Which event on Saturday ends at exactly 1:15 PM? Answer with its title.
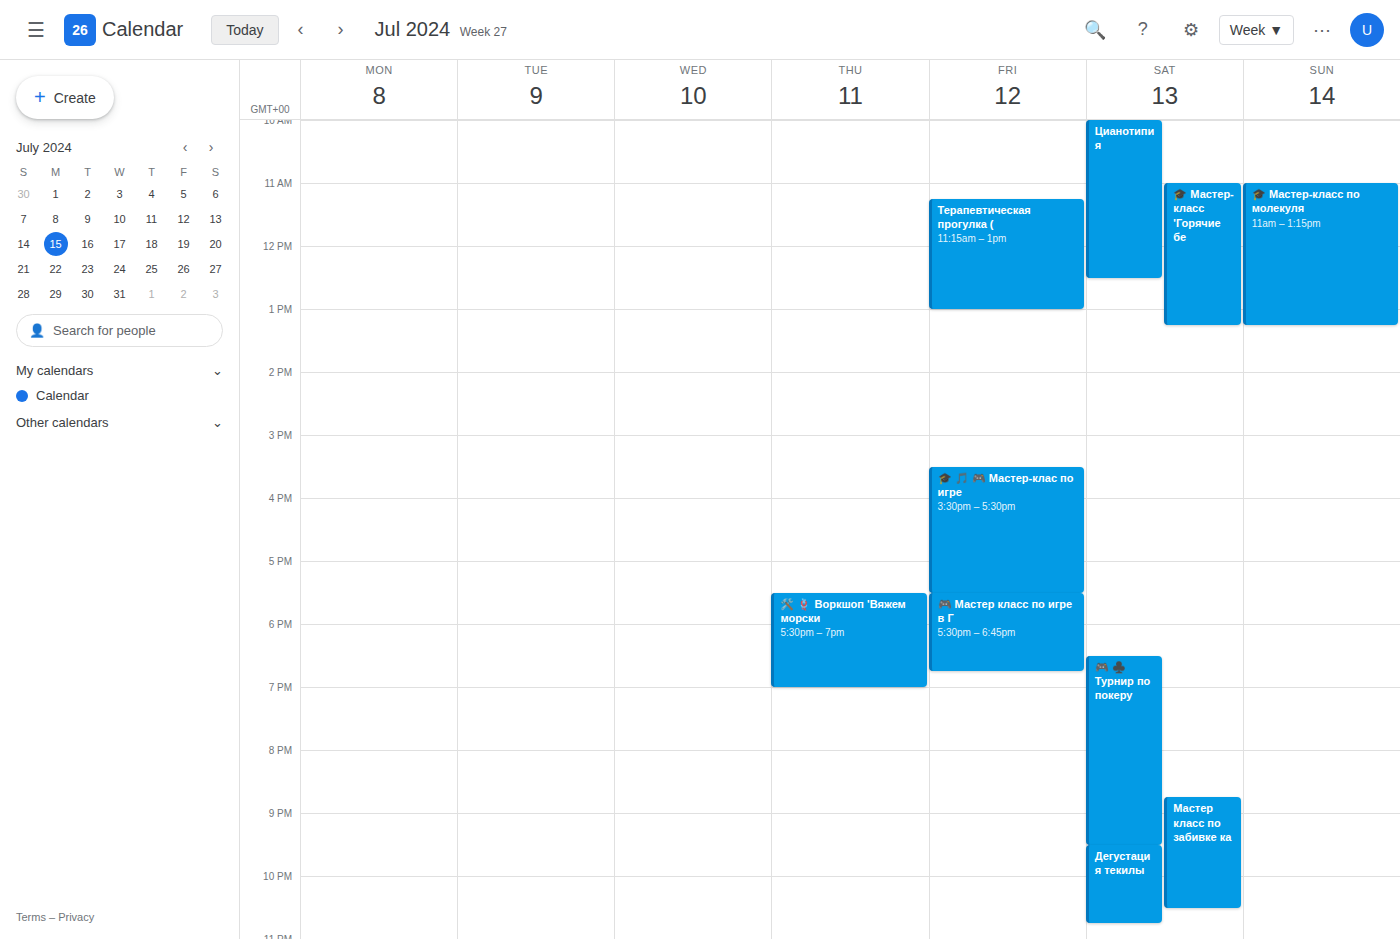
"🎓 Мастер-класс 'Горячие бе"